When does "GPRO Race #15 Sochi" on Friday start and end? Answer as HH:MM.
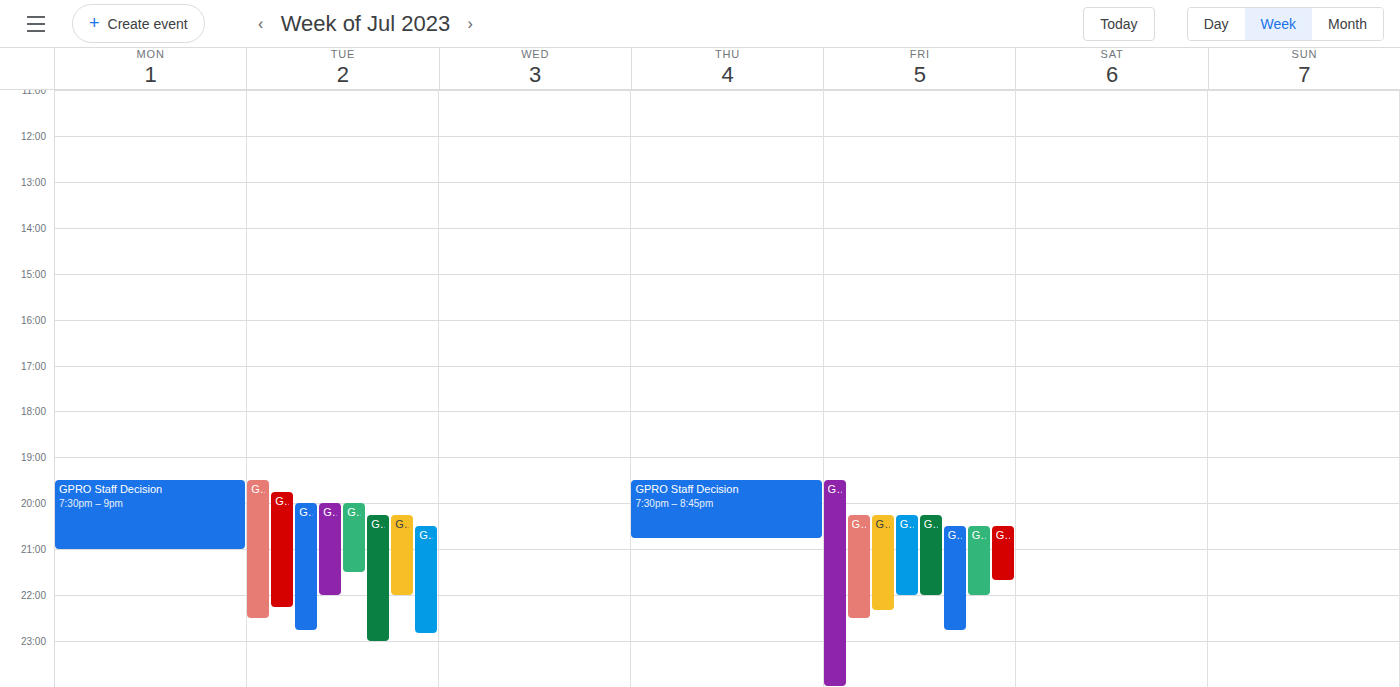
20:15 to 22:20